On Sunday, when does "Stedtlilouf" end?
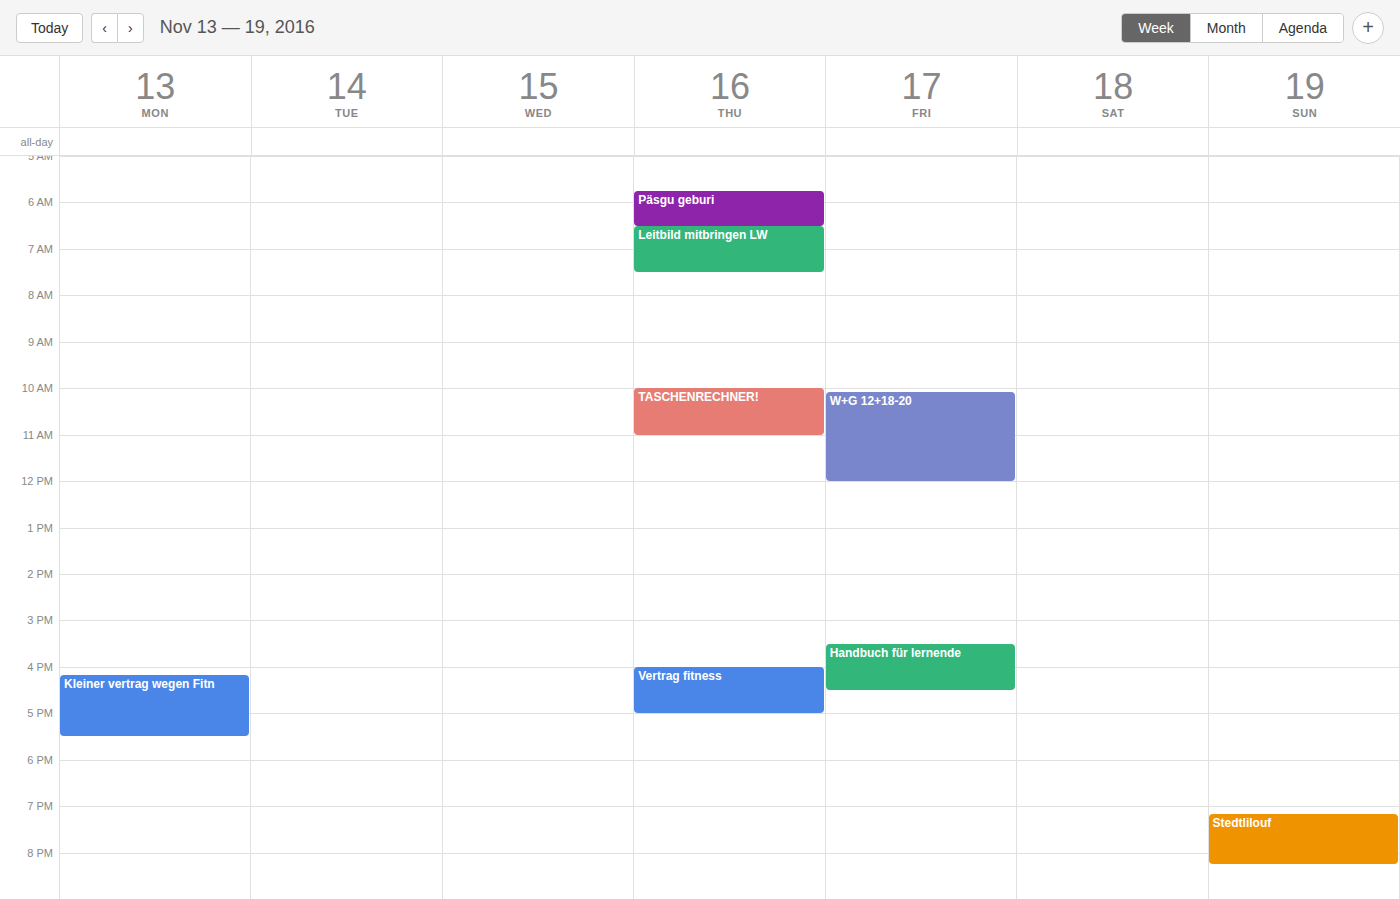
8:15 PM